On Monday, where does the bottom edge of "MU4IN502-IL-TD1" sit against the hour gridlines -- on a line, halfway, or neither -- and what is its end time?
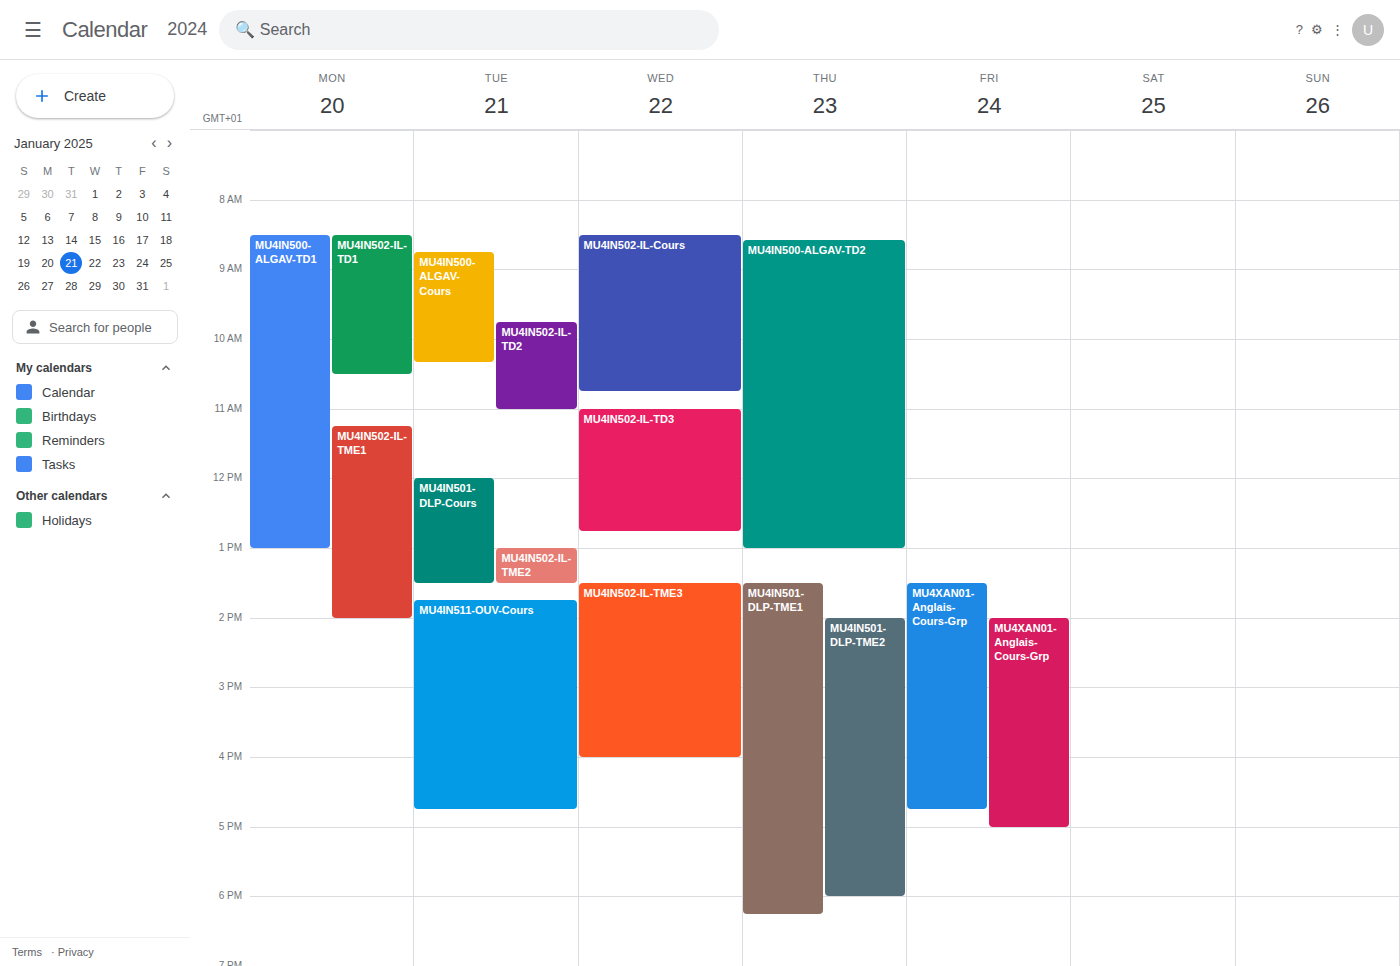
10:30 AM -- halfway between the 10 AM and 11 AM lines.